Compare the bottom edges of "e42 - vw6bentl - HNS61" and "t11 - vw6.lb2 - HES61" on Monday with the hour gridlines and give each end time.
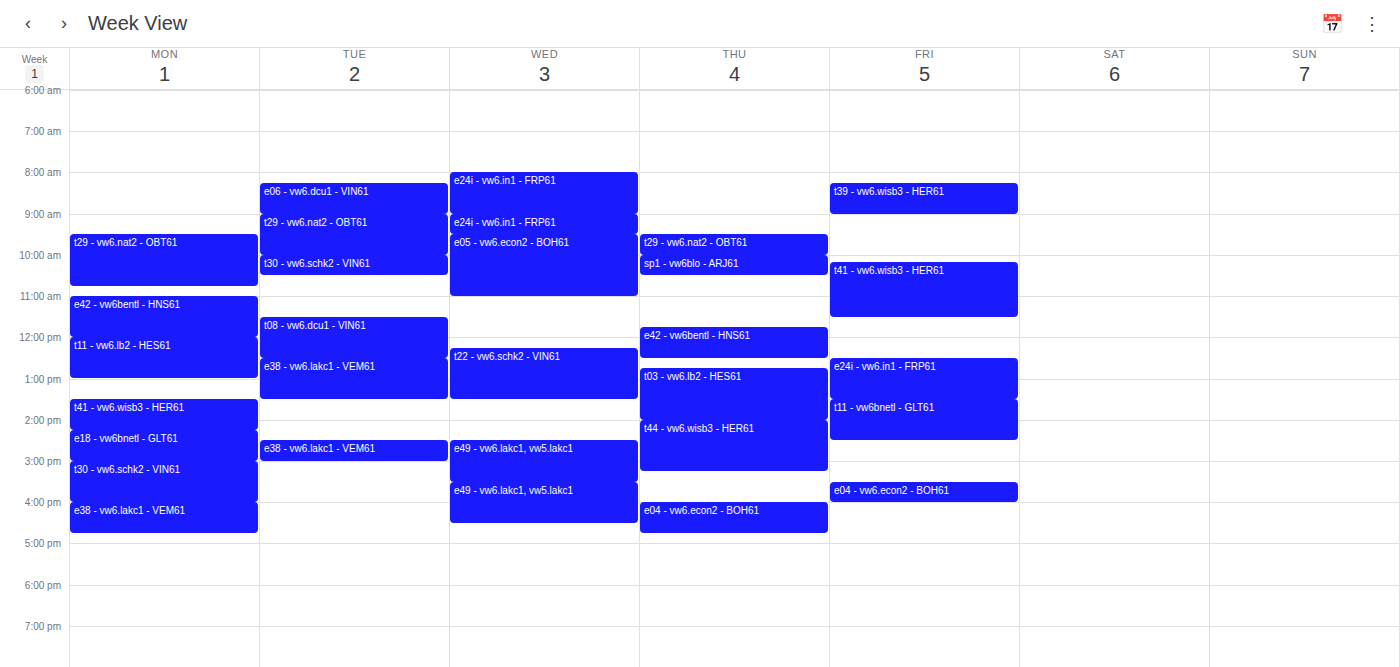
"e42 - vw6bentl - HNS61": 12:00 PM, exactly on the 12 PM line. "t11 - vw6.lb2 - HES61": 1:00 PM, exactly on the 1 PM line.